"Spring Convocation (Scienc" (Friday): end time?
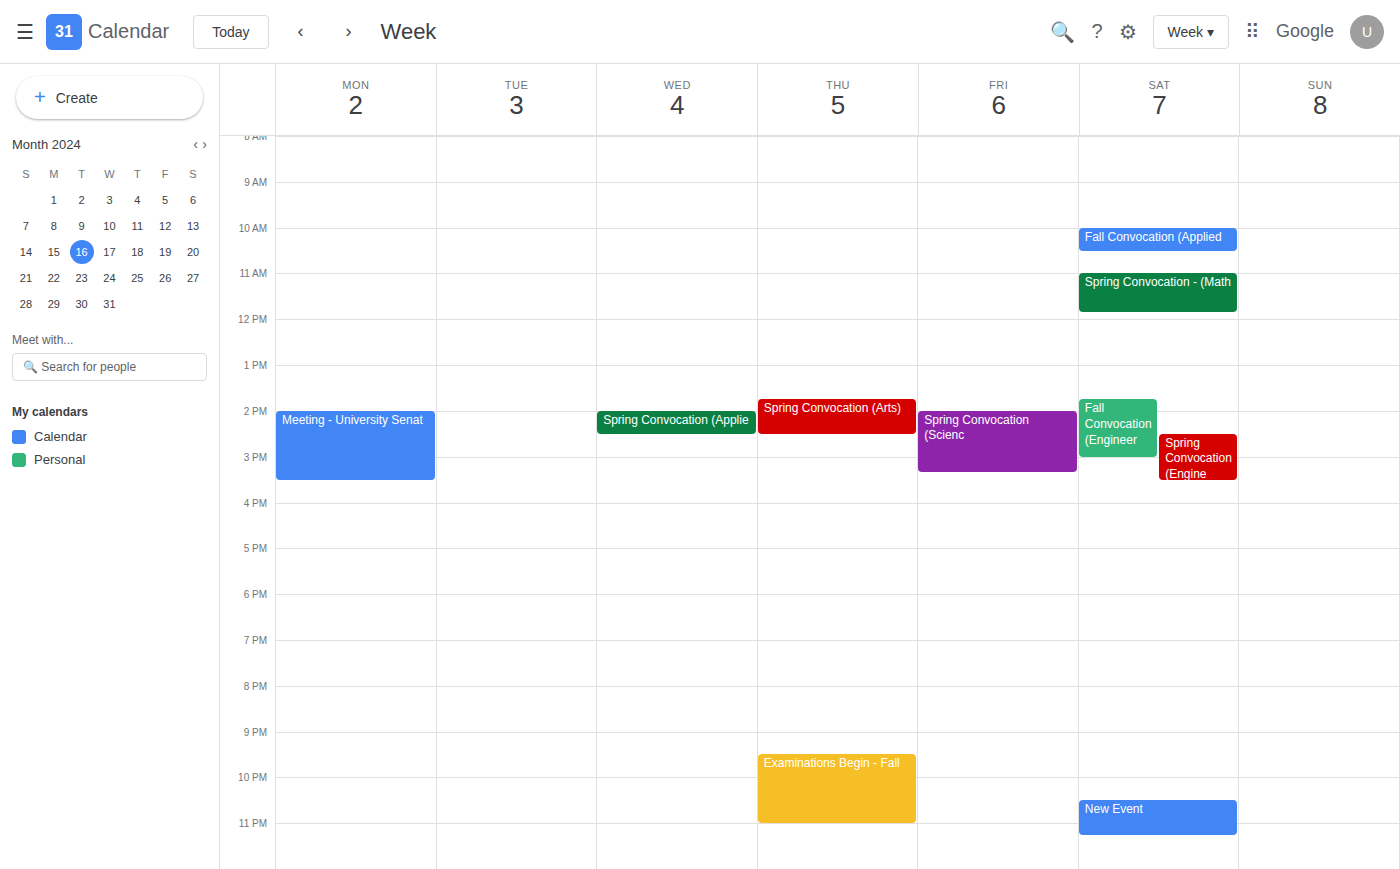
3:20 PM